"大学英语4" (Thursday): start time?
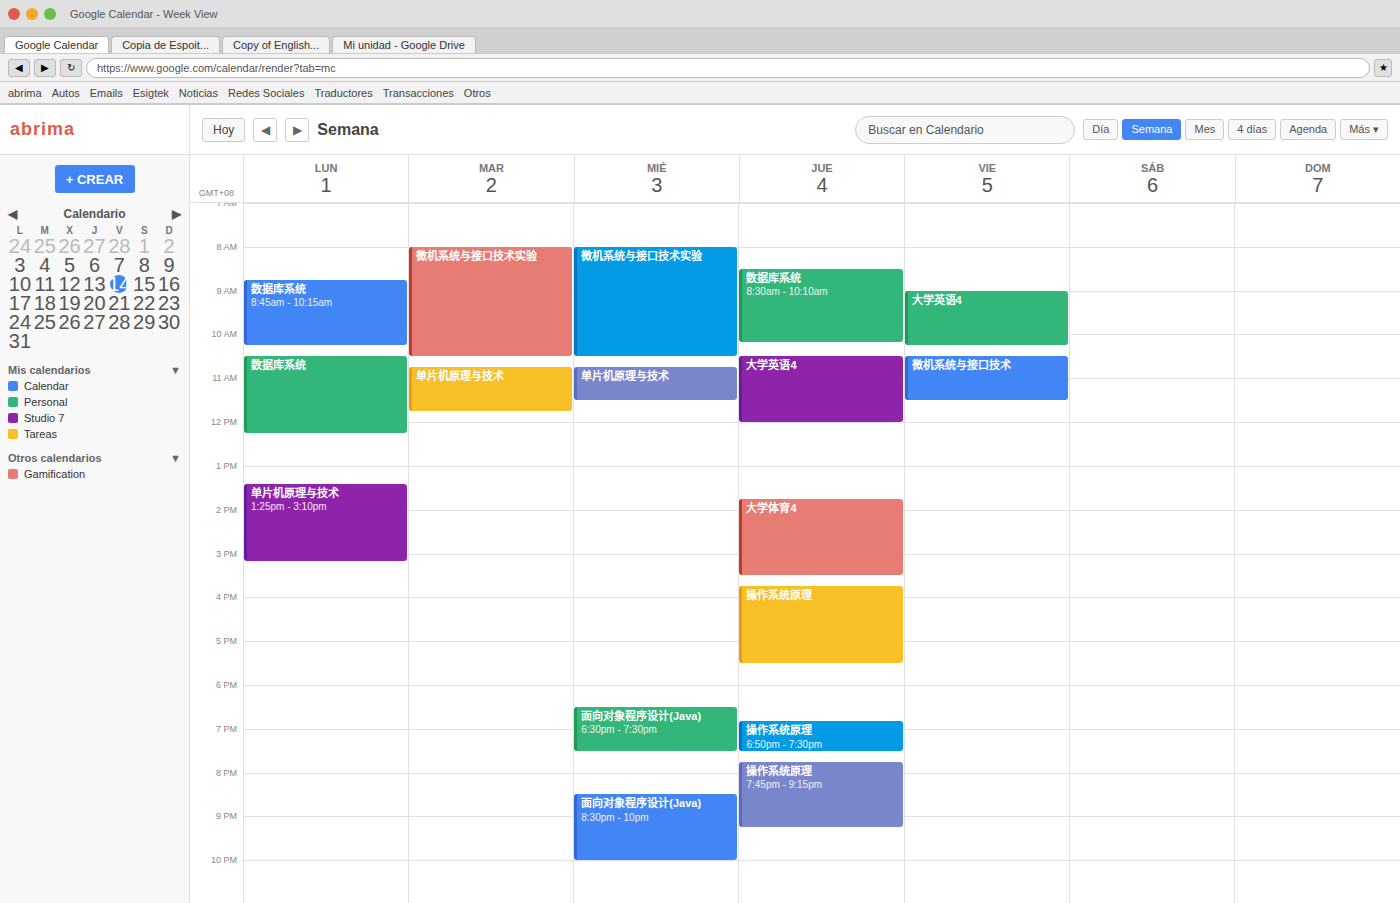
10:30 AM